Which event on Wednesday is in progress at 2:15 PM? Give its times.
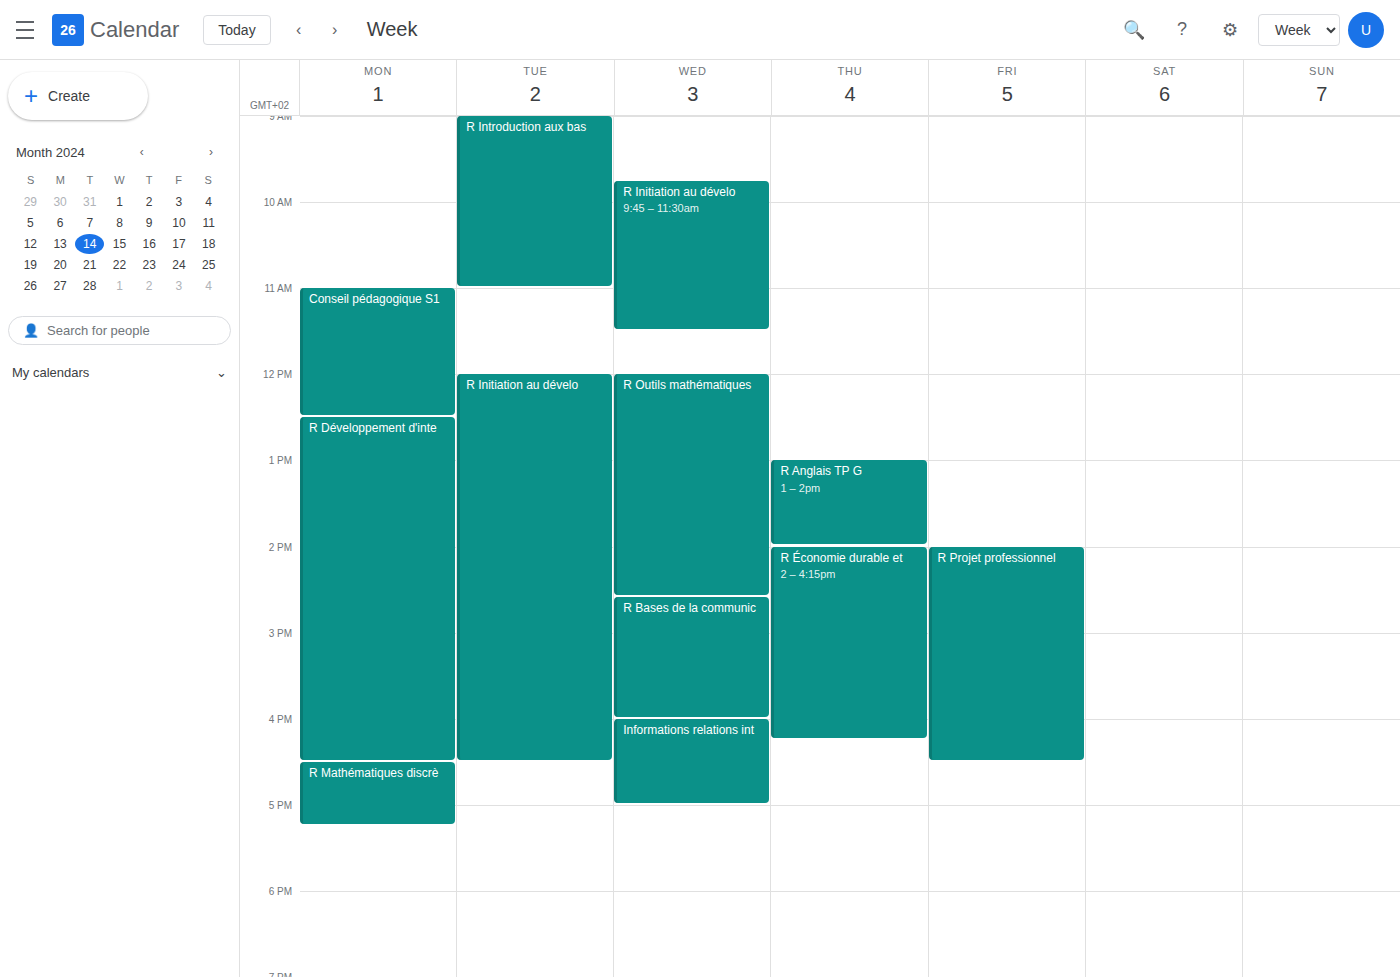
"R Outils mathématiques", 12:00 PM to 2:35 PM